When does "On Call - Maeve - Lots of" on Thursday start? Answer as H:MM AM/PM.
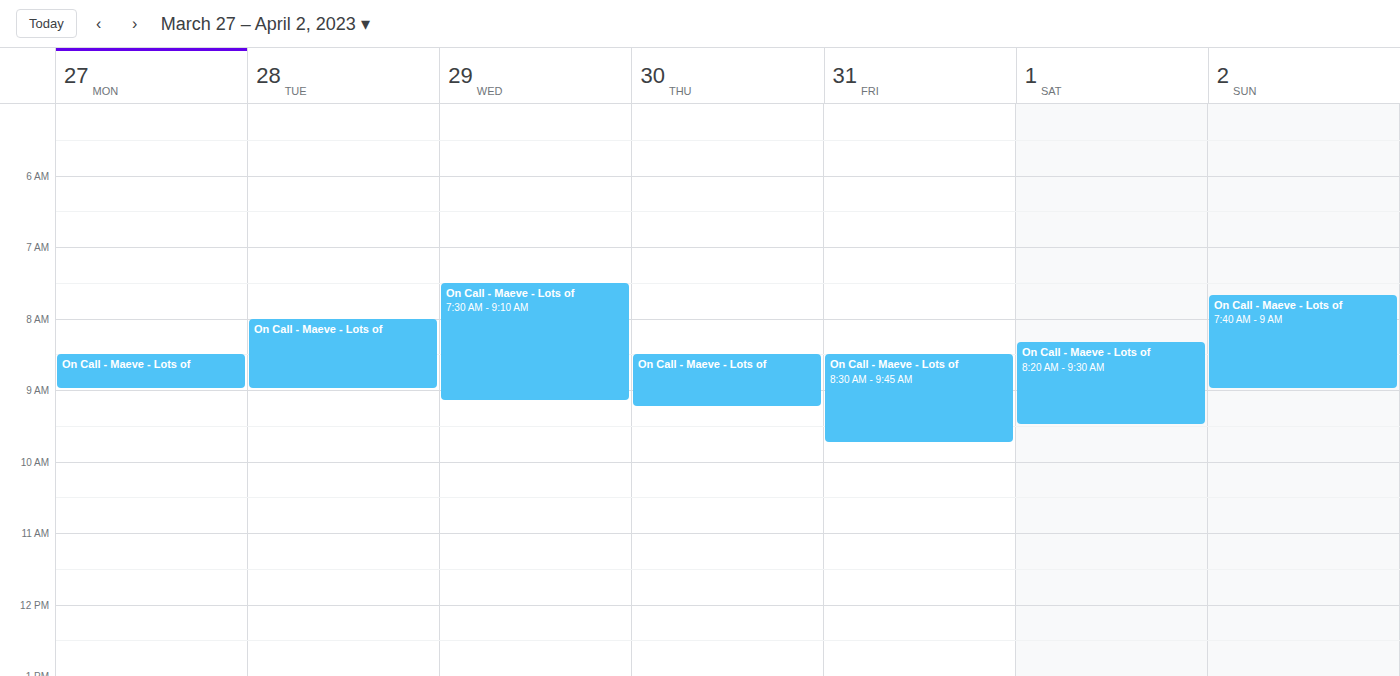
8:30 AM